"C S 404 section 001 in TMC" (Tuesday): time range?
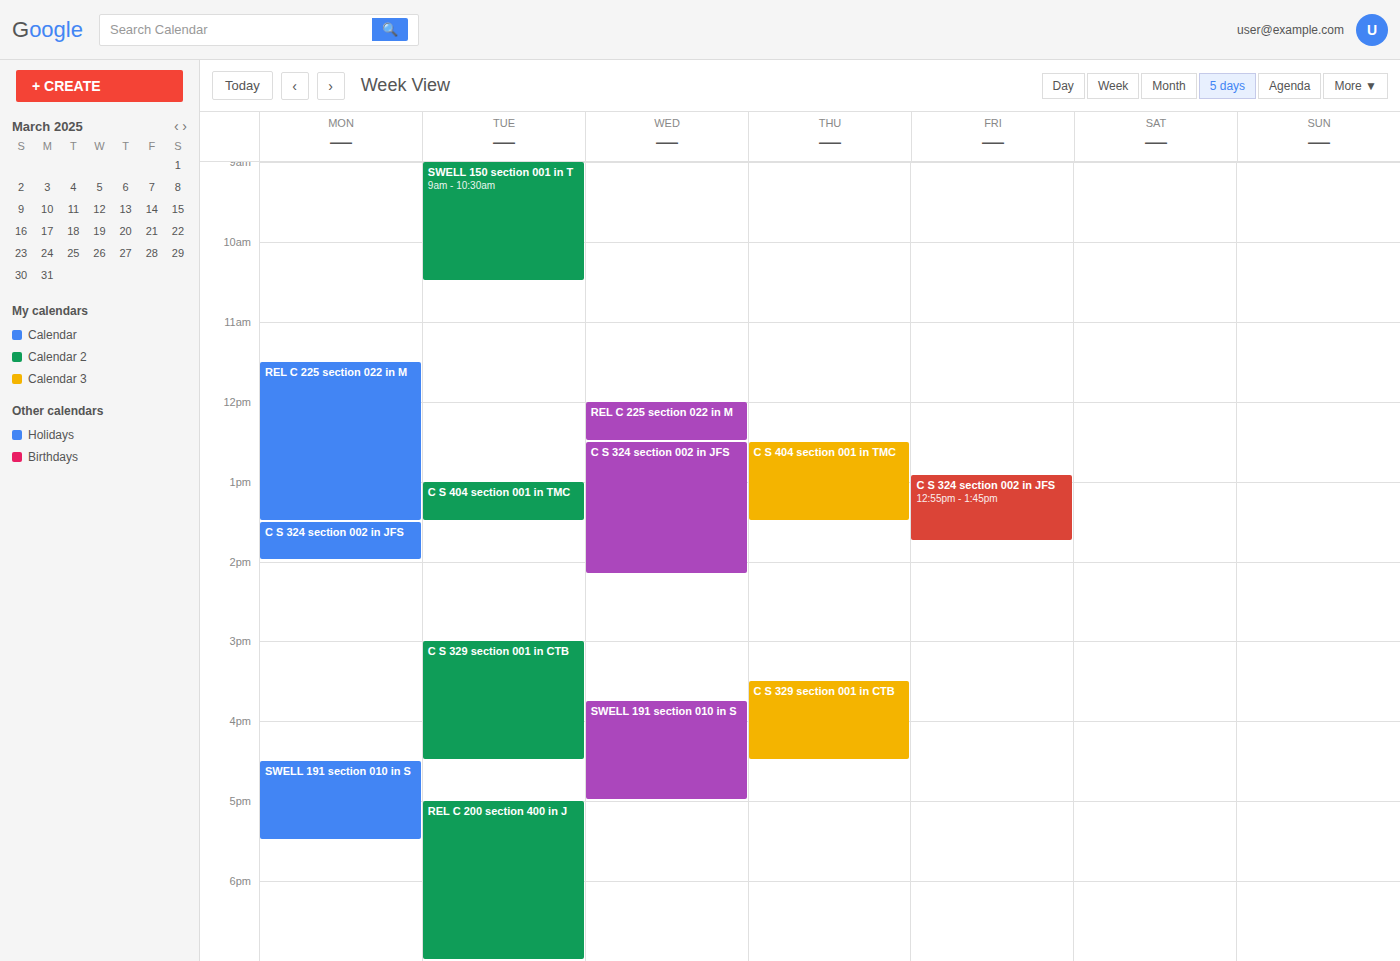
13:00 to 13:30